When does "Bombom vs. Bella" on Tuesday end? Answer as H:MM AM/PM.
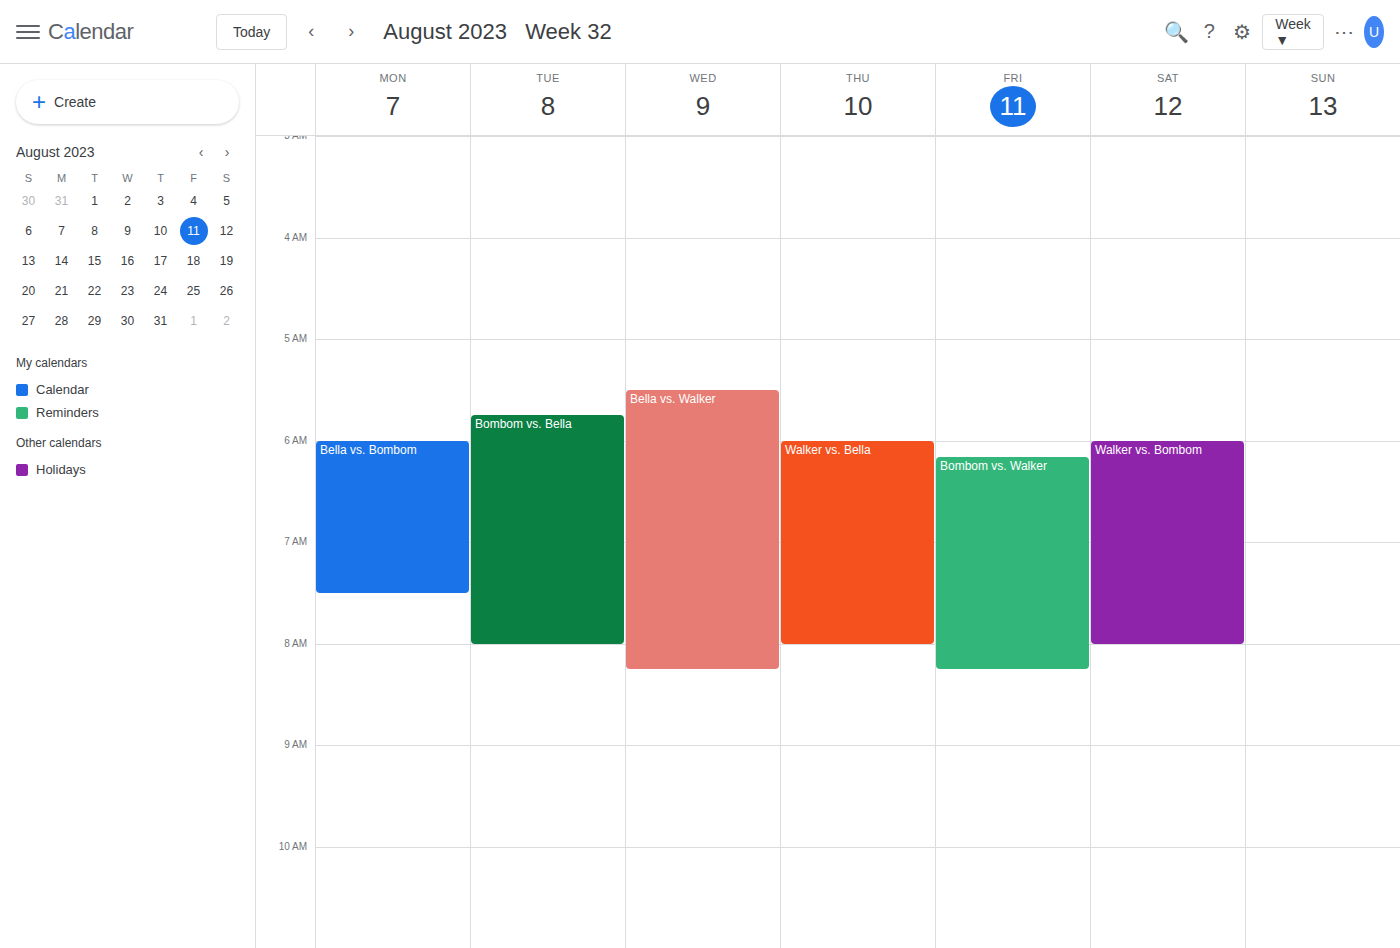
8:00 AM